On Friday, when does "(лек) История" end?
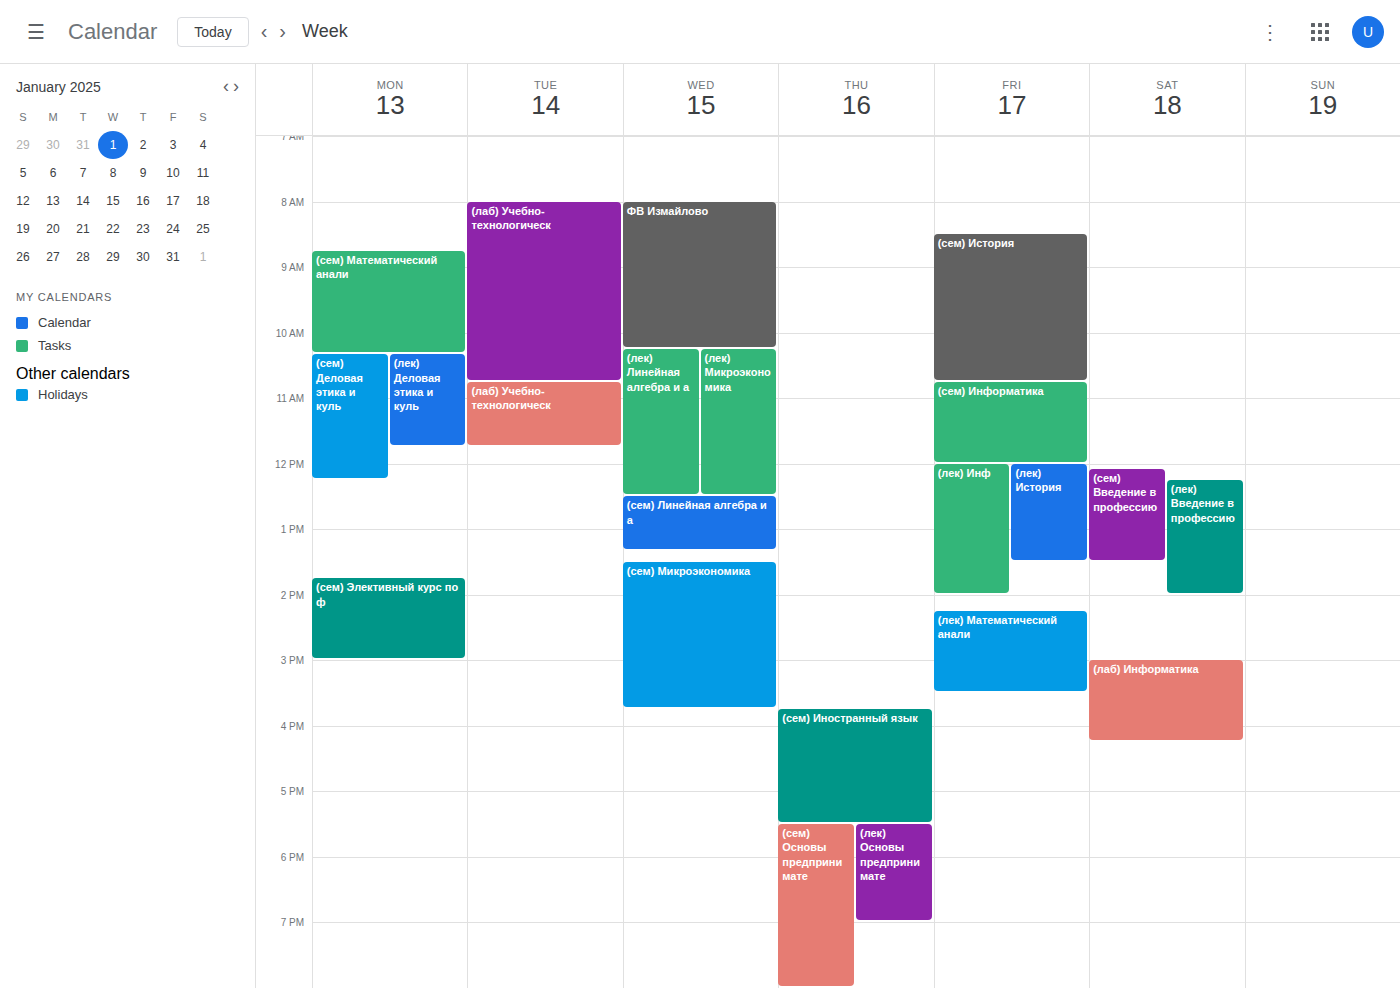
1:30 PM